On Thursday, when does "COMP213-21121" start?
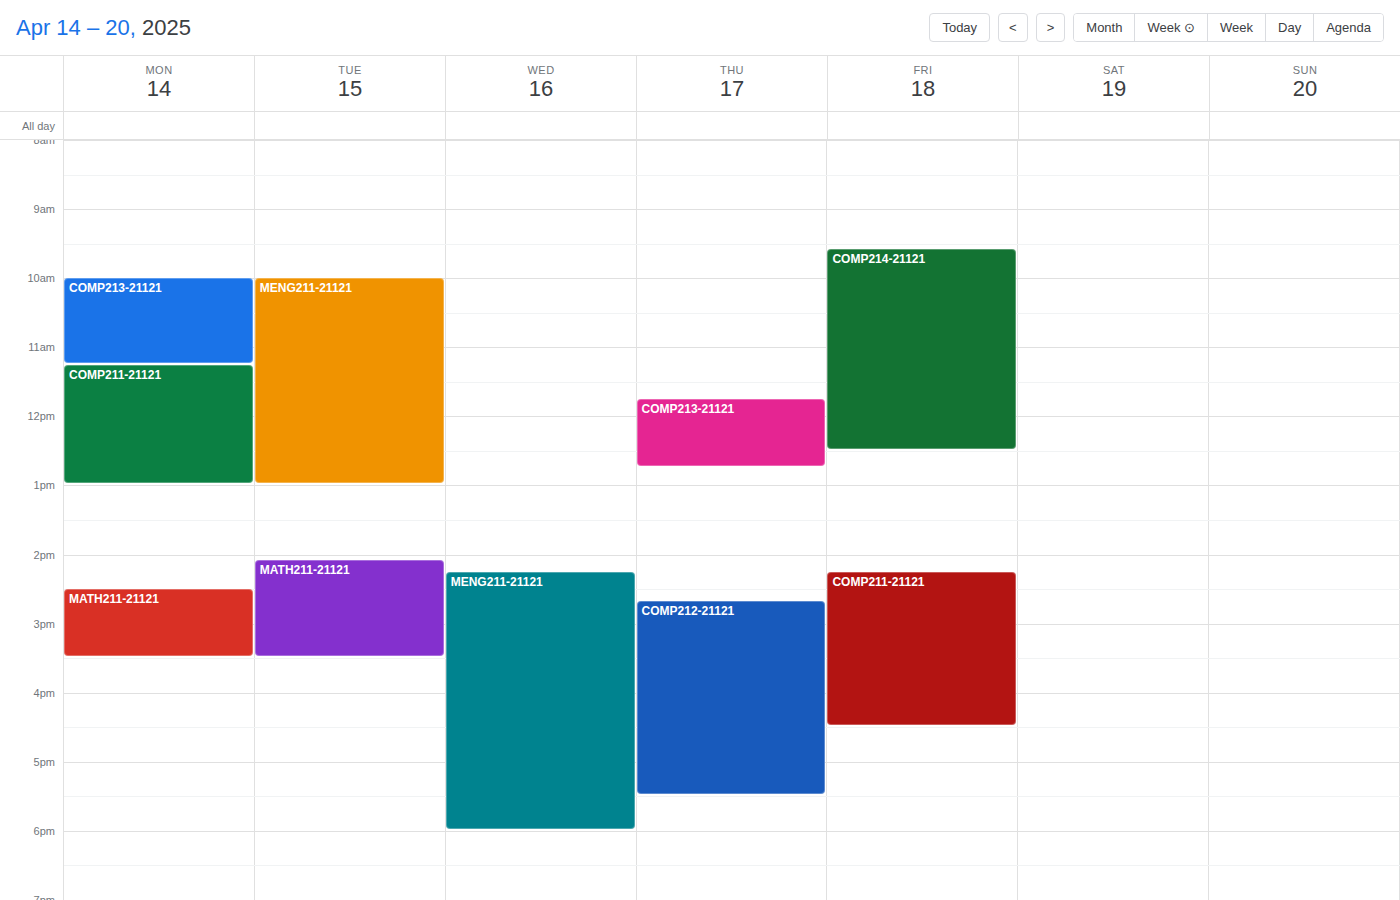
11:45